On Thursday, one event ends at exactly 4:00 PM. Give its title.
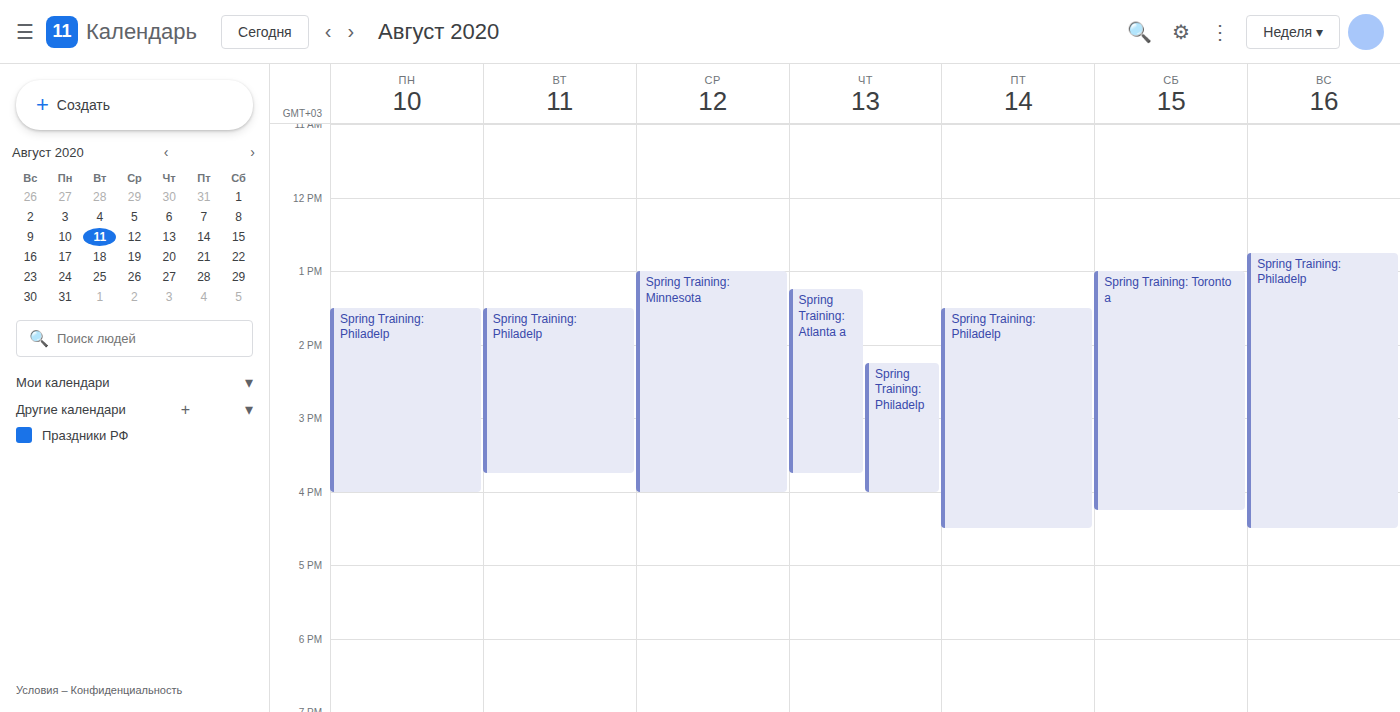
"Spring Training: Philadelp"